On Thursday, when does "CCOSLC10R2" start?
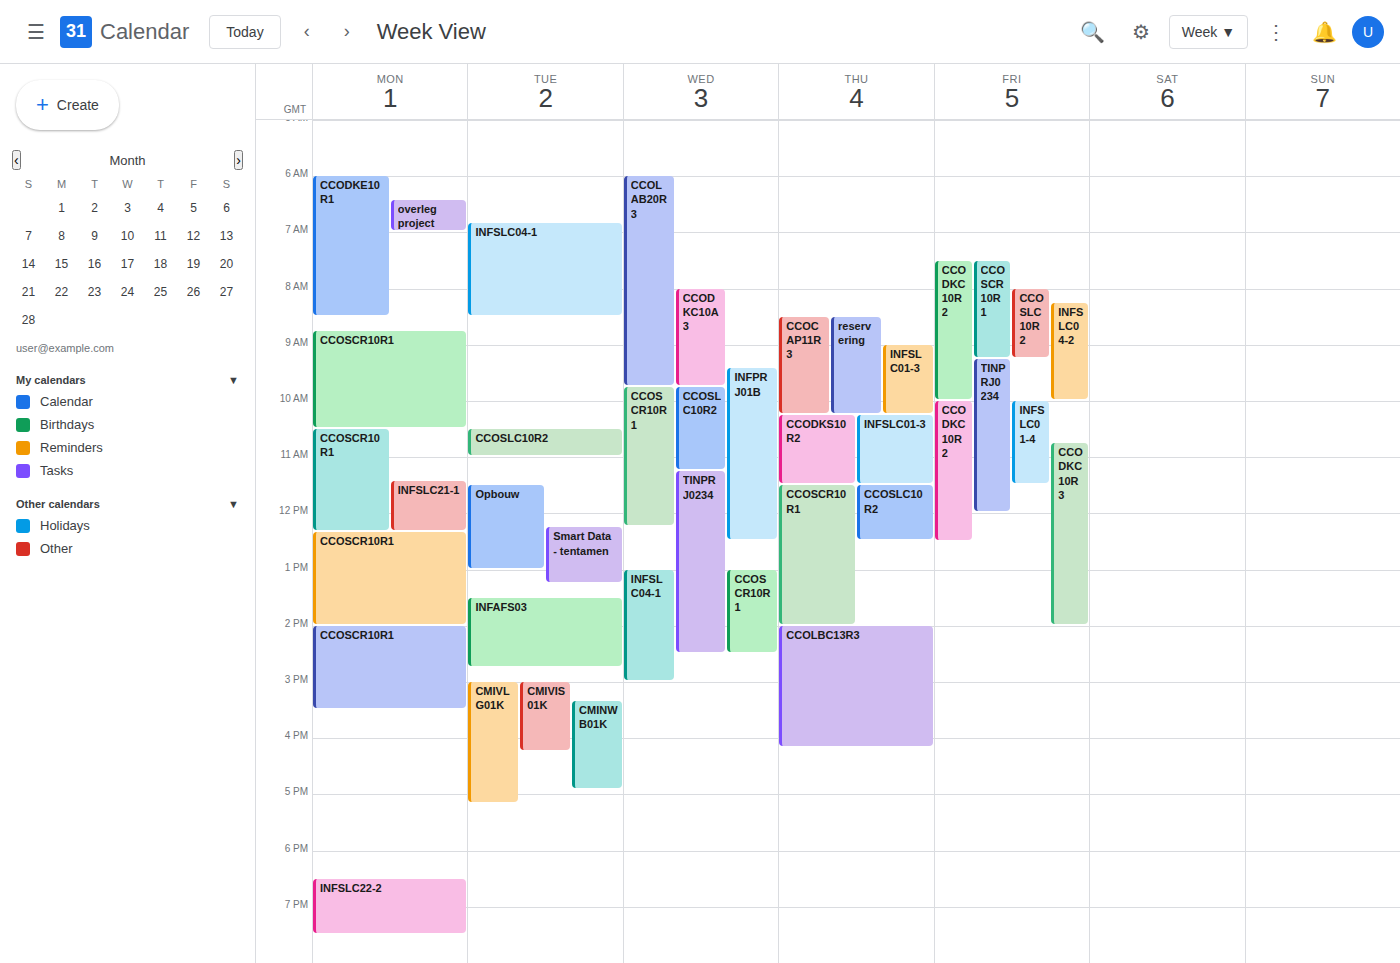
11:30 AM